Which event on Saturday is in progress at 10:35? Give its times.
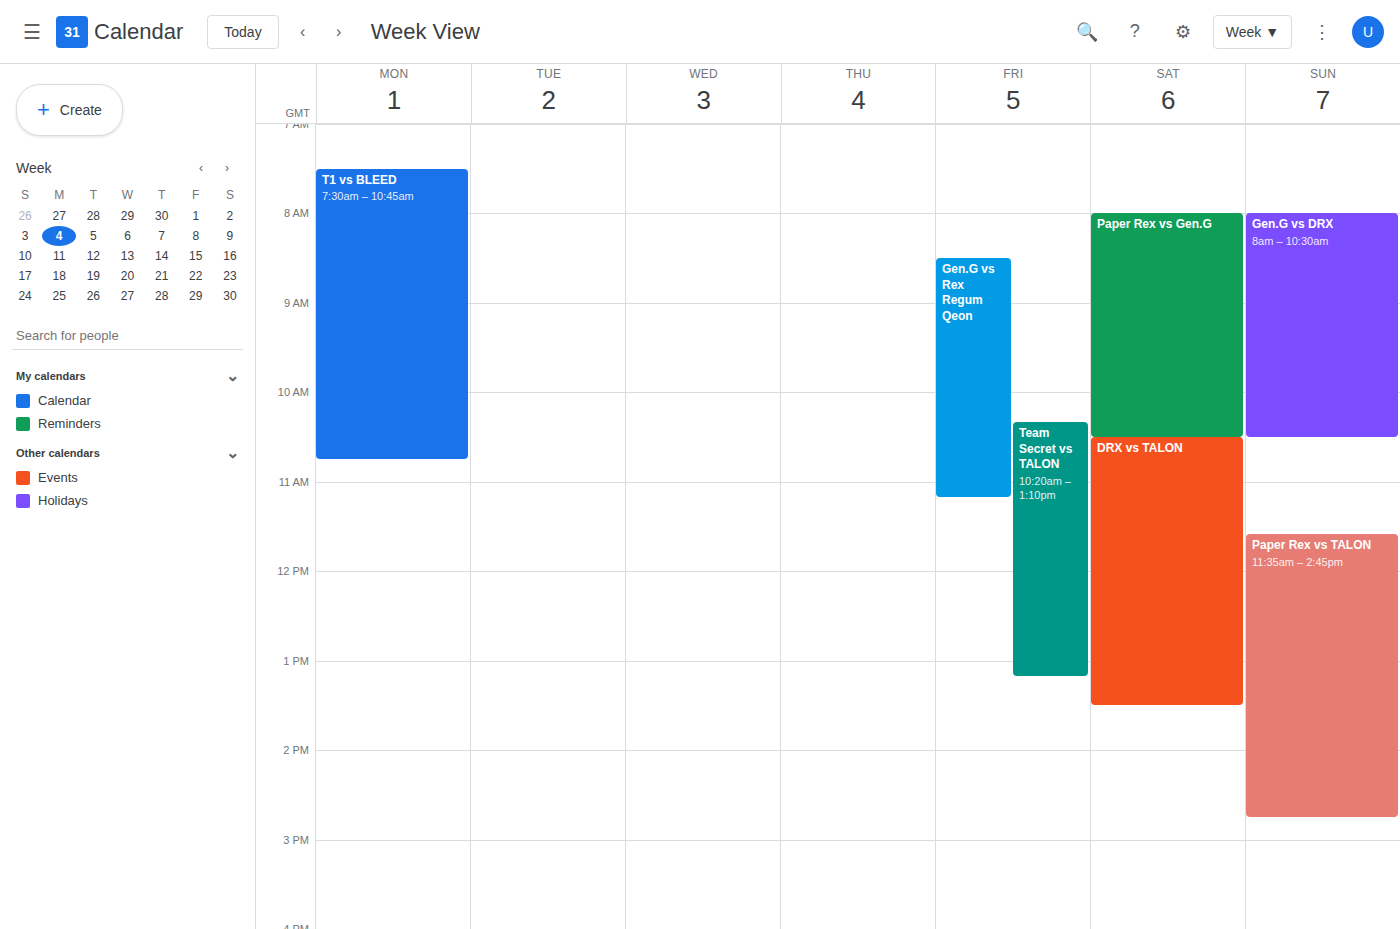
"DRX vs TALON", 10:30 to 13:30